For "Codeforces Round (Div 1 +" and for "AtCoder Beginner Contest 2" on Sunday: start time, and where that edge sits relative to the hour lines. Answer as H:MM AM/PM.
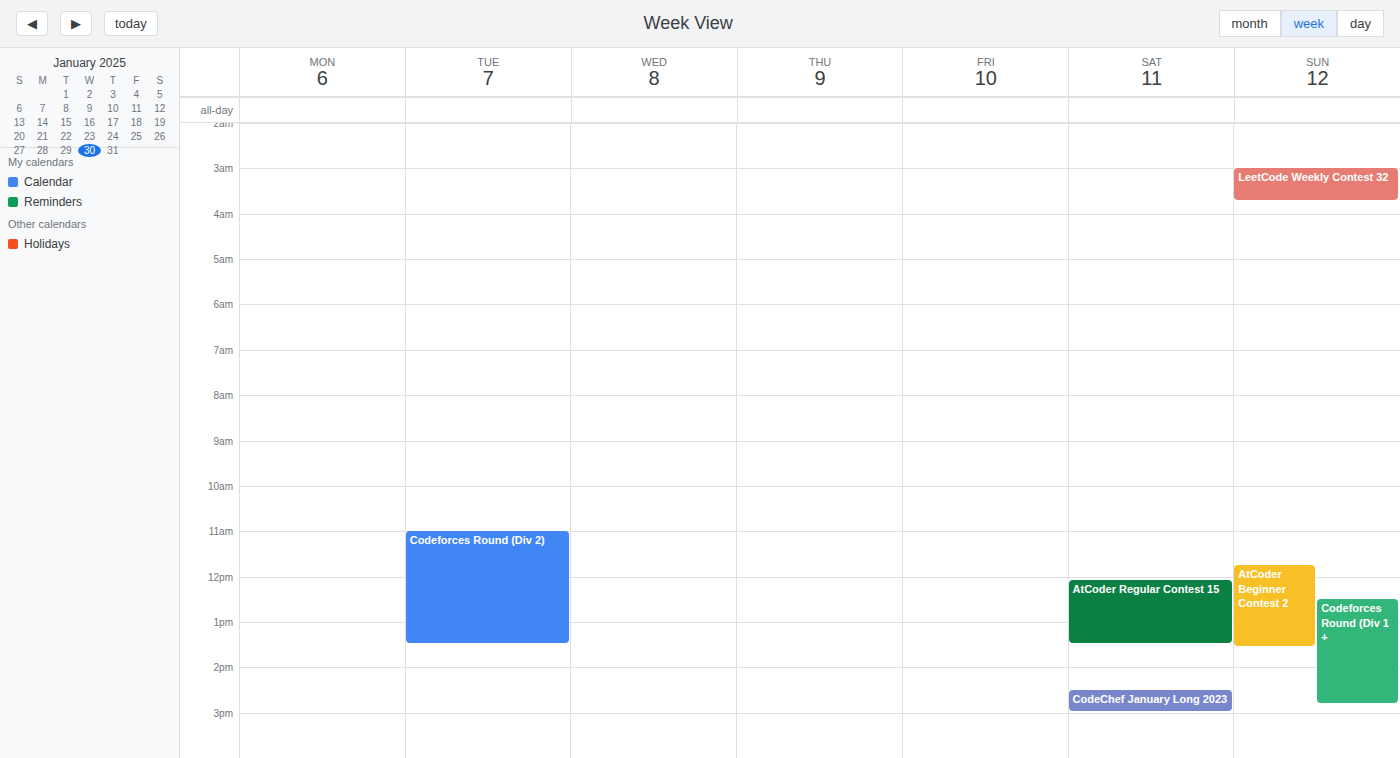
"Codeforces Round (Div 1 +": 12:30 PM, halfway between the 12 PM and 1 PM lines. "AtCoder Beginner Contest 2": 11:45 AM, neither: three quarters of the way from the 11 AM line to the 12 PM line.